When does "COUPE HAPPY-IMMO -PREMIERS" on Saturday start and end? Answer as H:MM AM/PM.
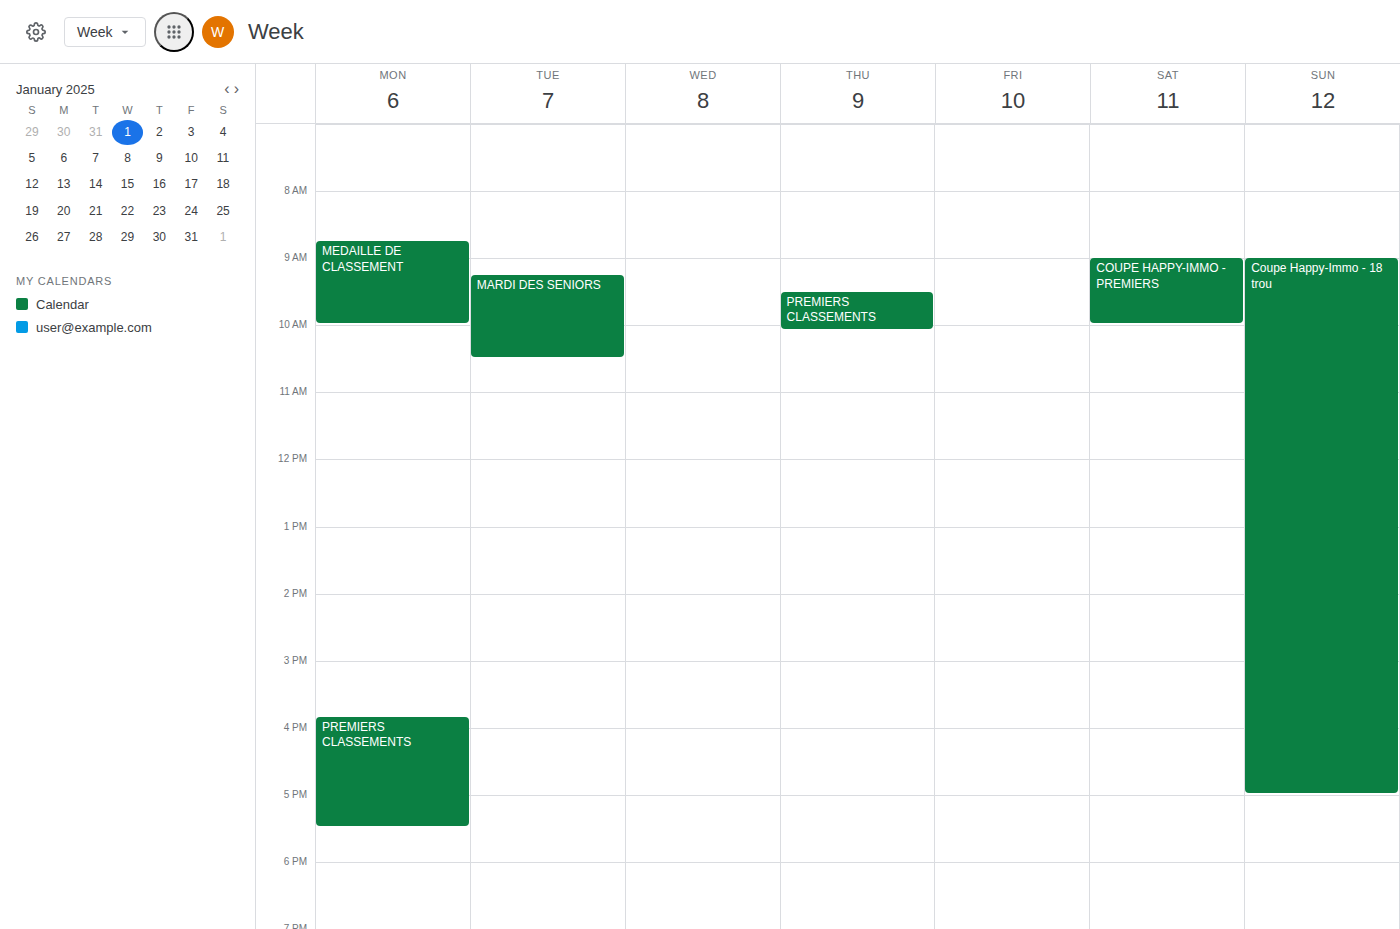
9:00 AM to 10:00 AM